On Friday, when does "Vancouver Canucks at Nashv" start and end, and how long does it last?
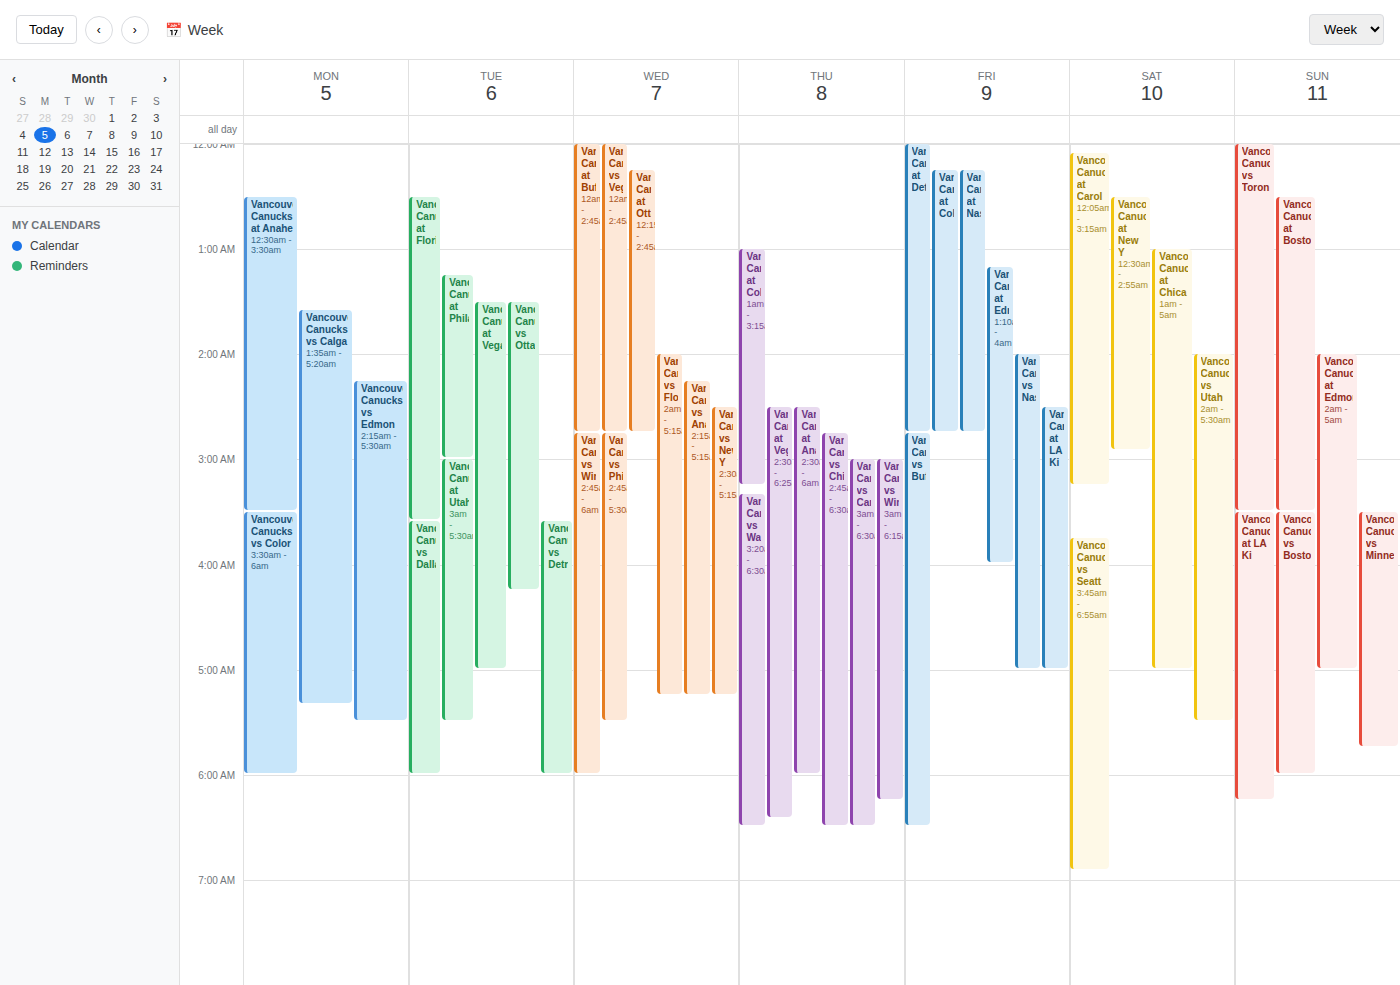
00:15 to 02:45, 2 hours 30 minutes